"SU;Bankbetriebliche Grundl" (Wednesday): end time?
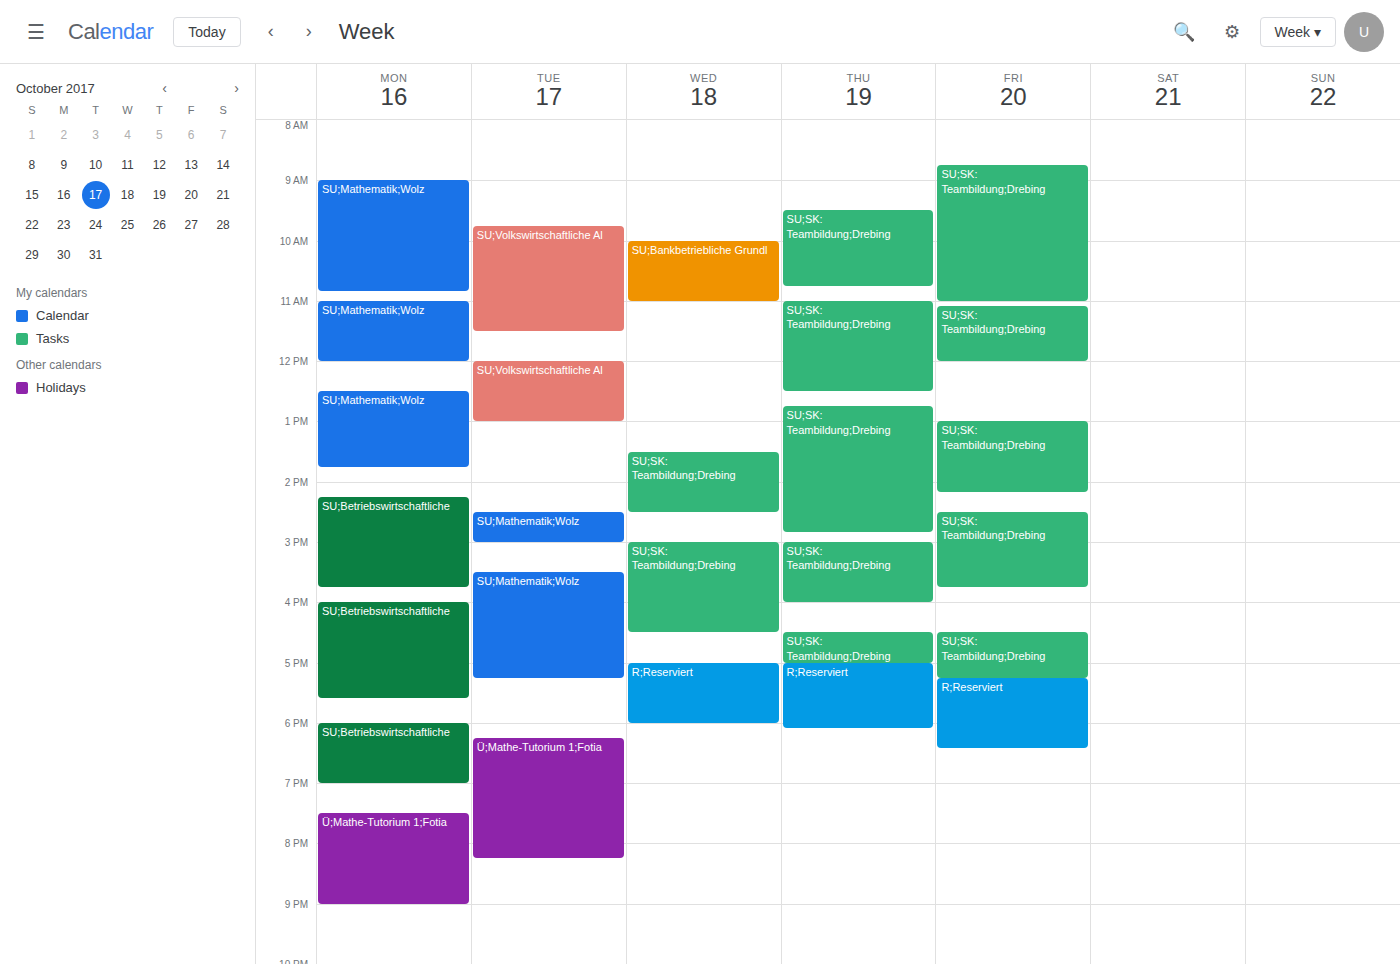
11:00 AM